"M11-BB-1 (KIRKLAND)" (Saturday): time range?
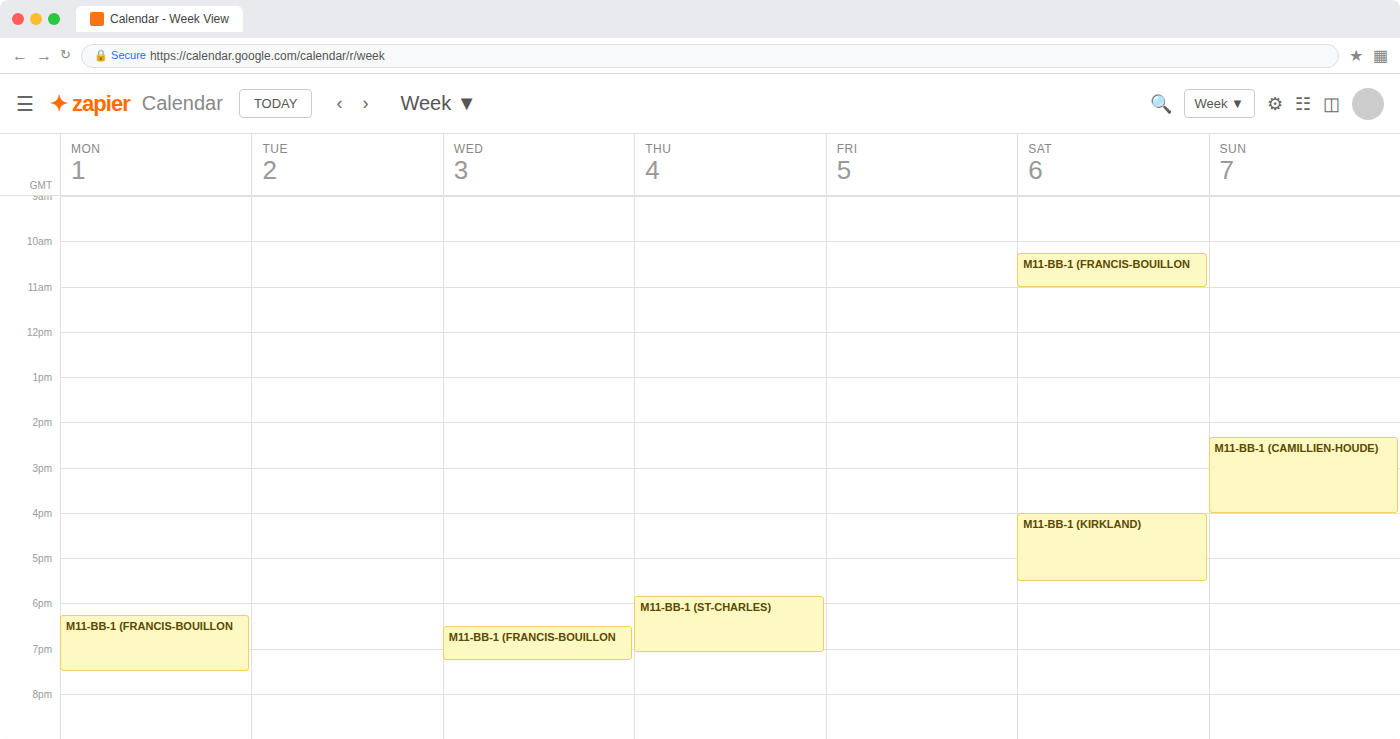
4:00 PM to 5:30 PM